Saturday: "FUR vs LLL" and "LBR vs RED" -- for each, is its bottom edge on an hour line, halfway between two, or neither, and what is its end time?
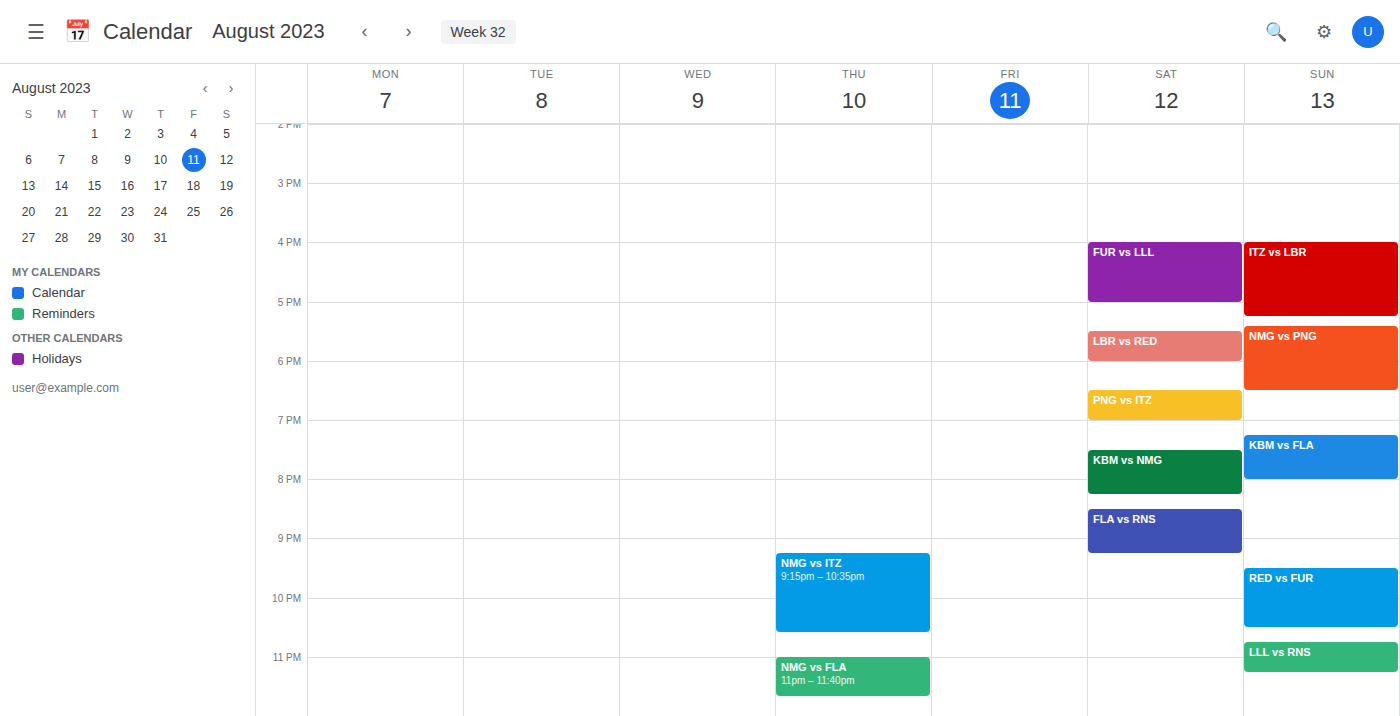
"FUR vs LLL": 5:00 PM, exactly on the 5 PM line. "LBR vs RED": 6:00 PM, exactly on the 6 PM line.